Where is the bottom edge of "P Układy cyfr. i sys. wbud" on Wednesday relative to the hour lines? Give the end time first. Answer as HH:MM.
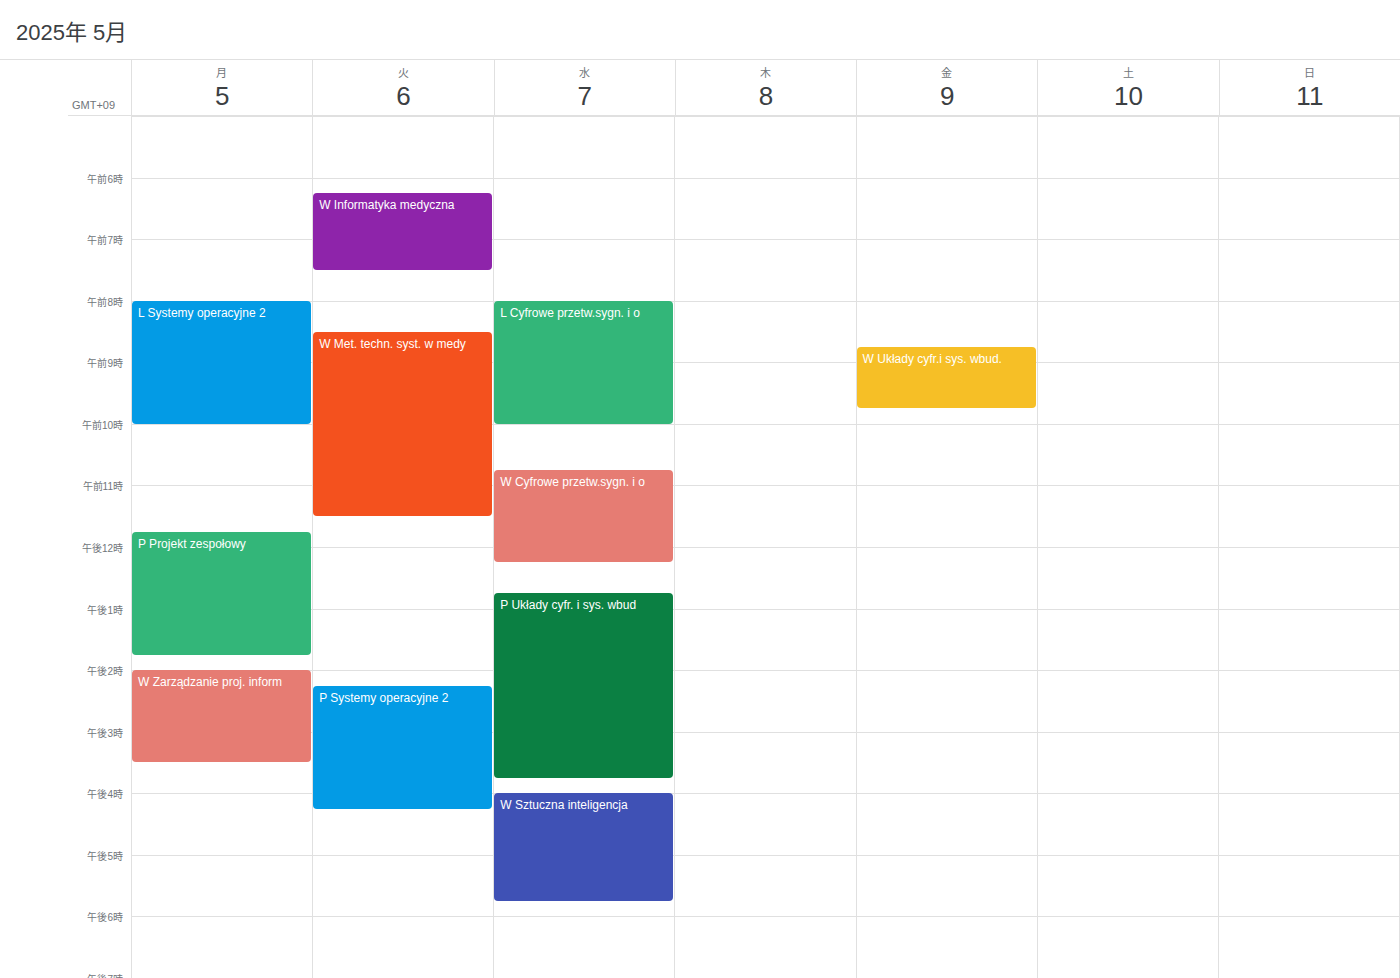
15:45 -- neither: three quarters of the way from the 15:00 line to the 16:00 line.